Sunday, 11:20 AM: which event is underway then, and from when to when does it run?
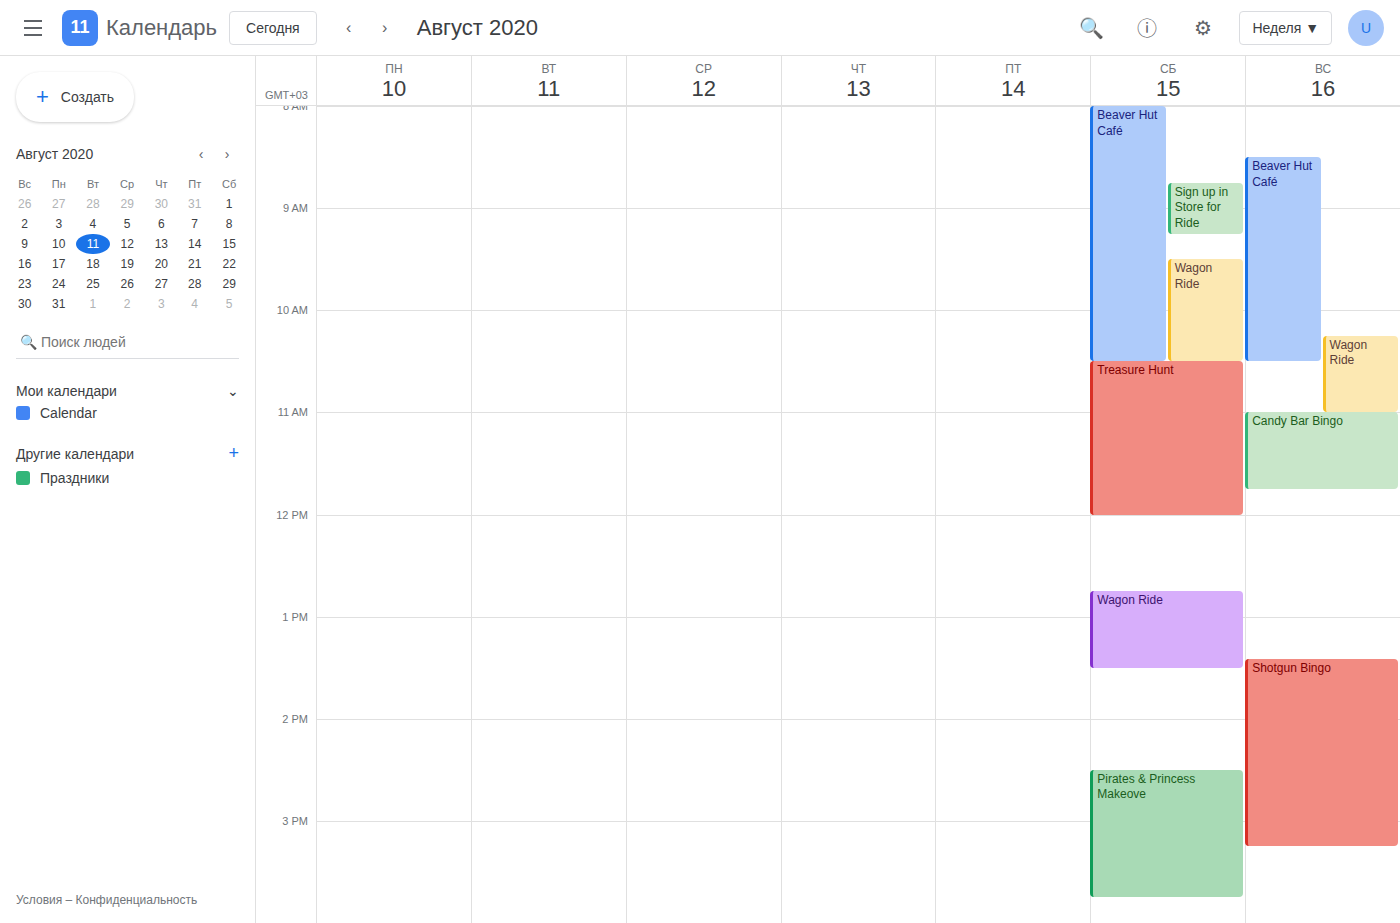
"Candy Bar Bingo", 11:00 AM to 11:45 AM